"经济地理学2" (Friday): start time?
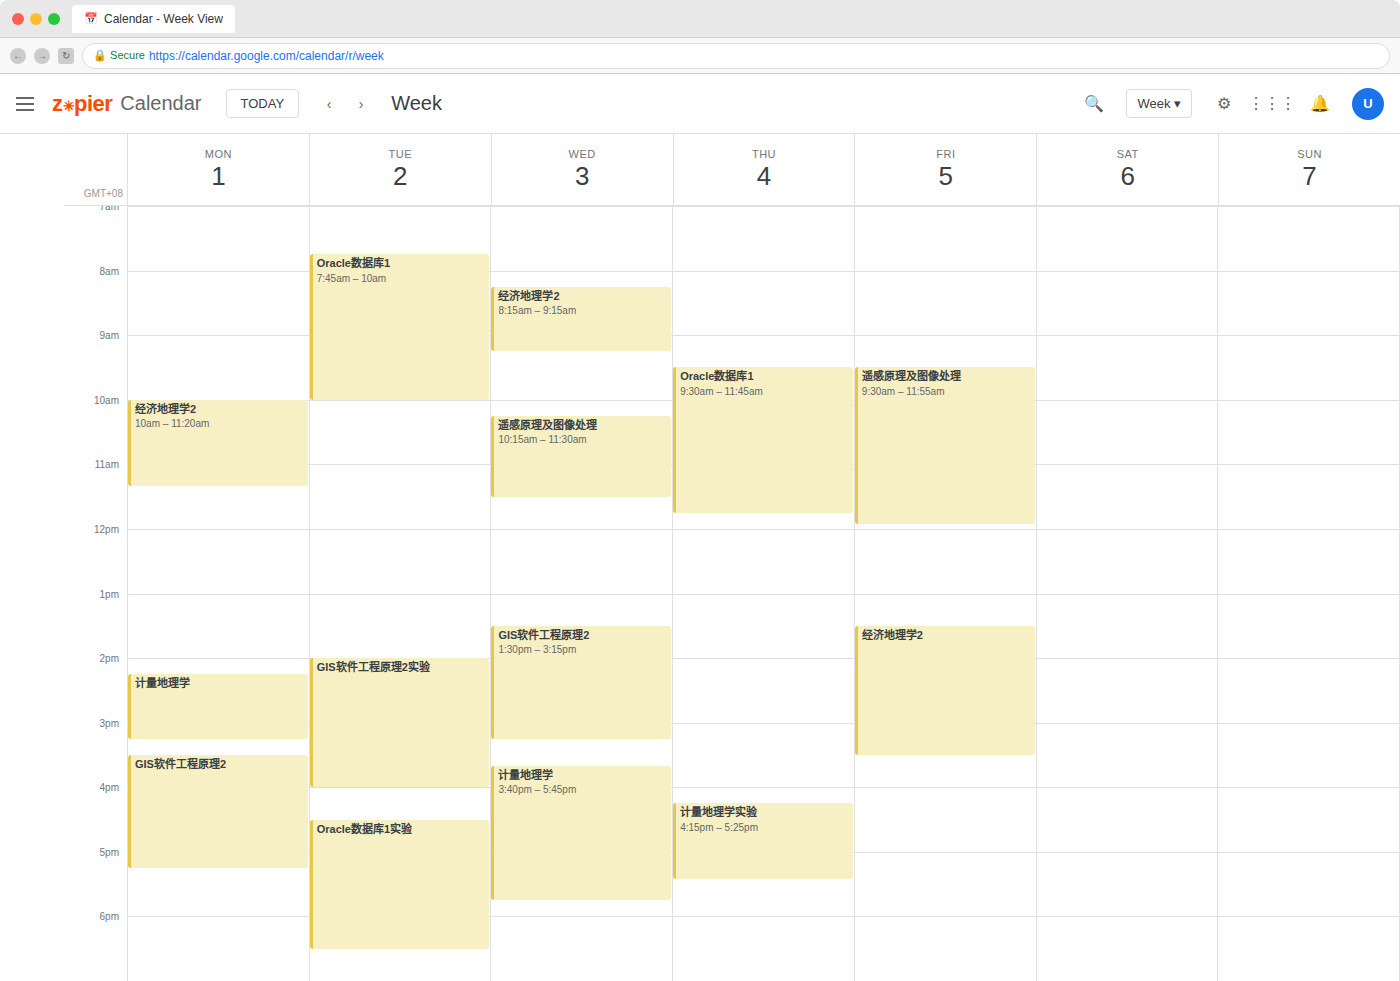
1:30 PM